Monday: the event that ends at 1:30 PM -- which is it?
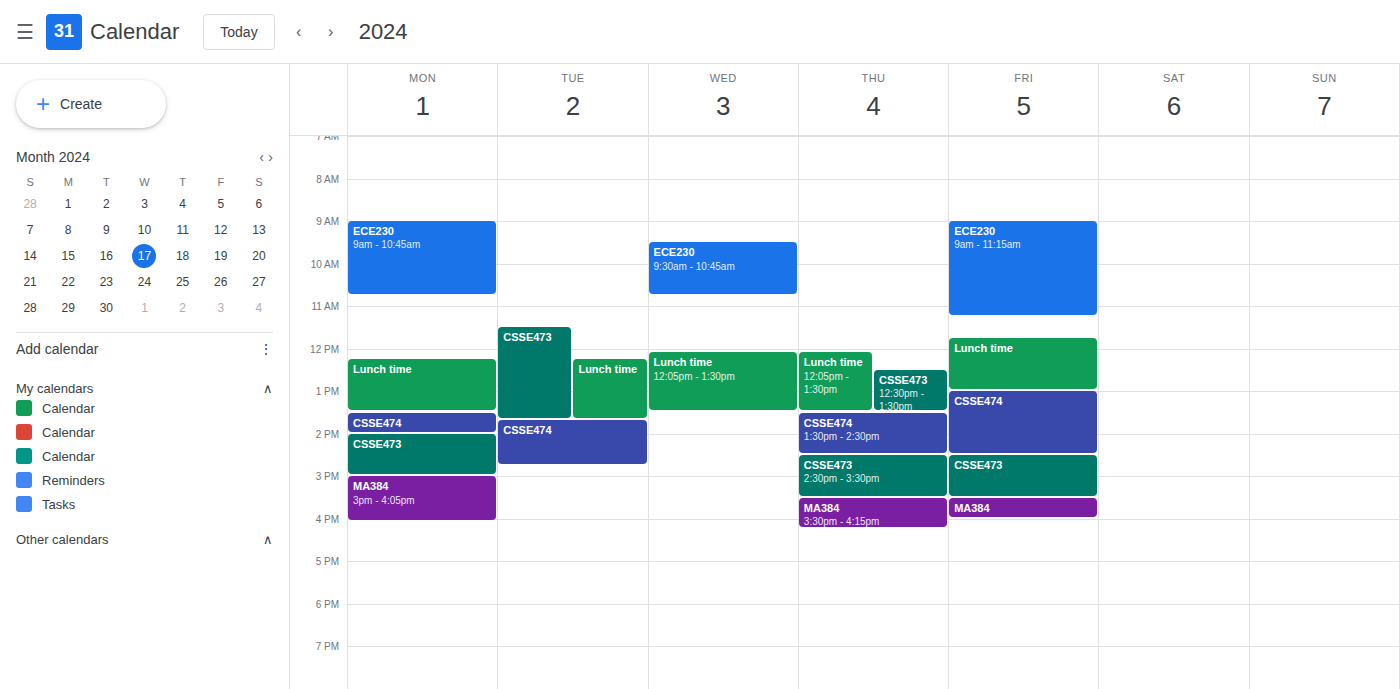
"Lunch time"